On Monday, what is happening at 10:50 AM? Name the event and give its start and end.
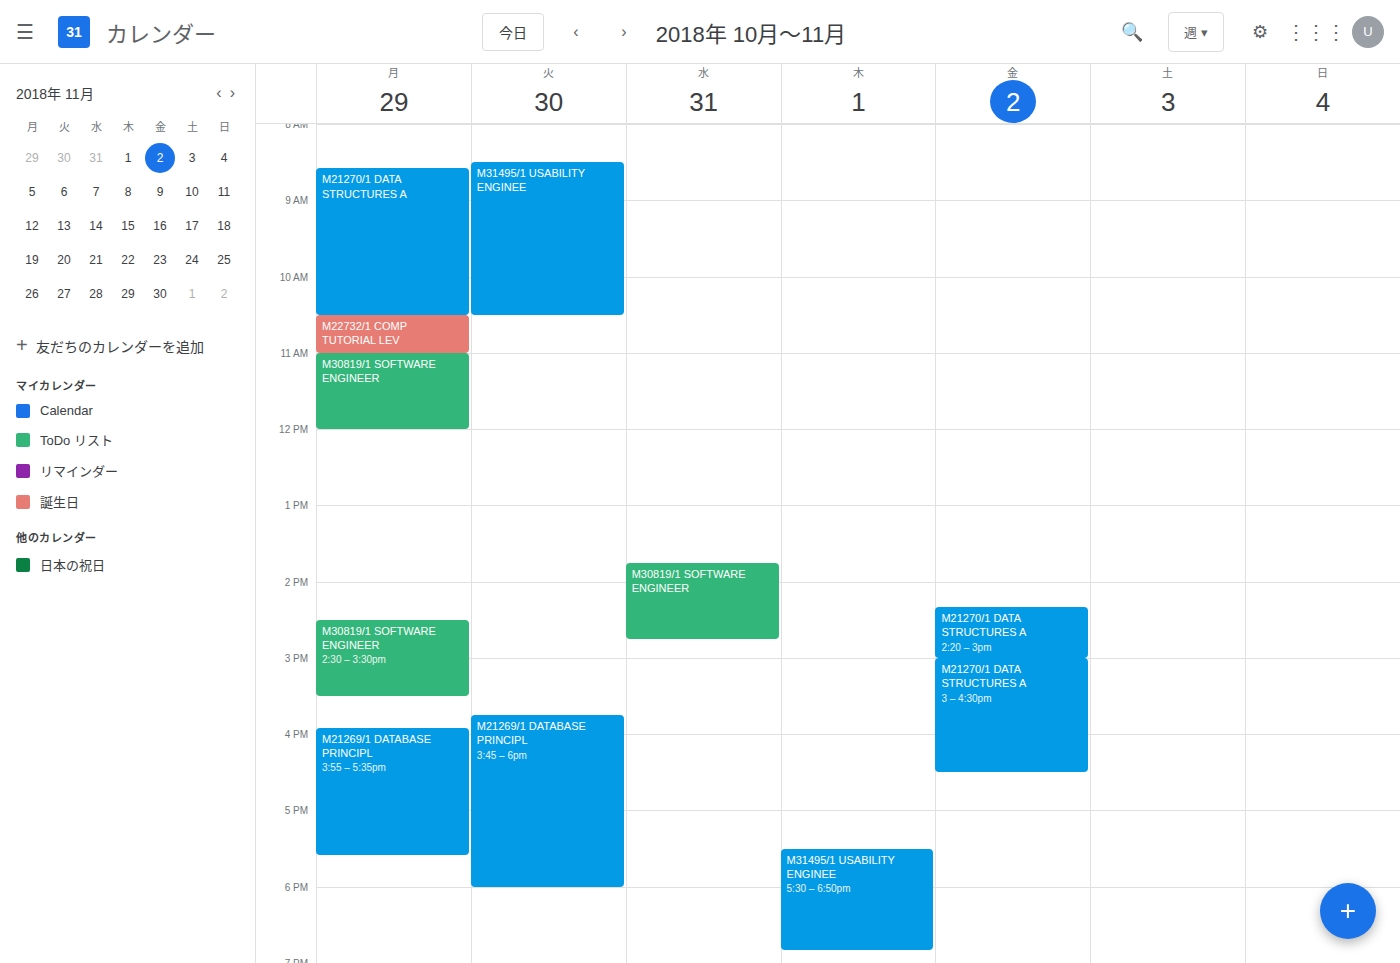
"M22732/1 COMP TUTORIAL LEV", 10:30 AM to 11:00 AM